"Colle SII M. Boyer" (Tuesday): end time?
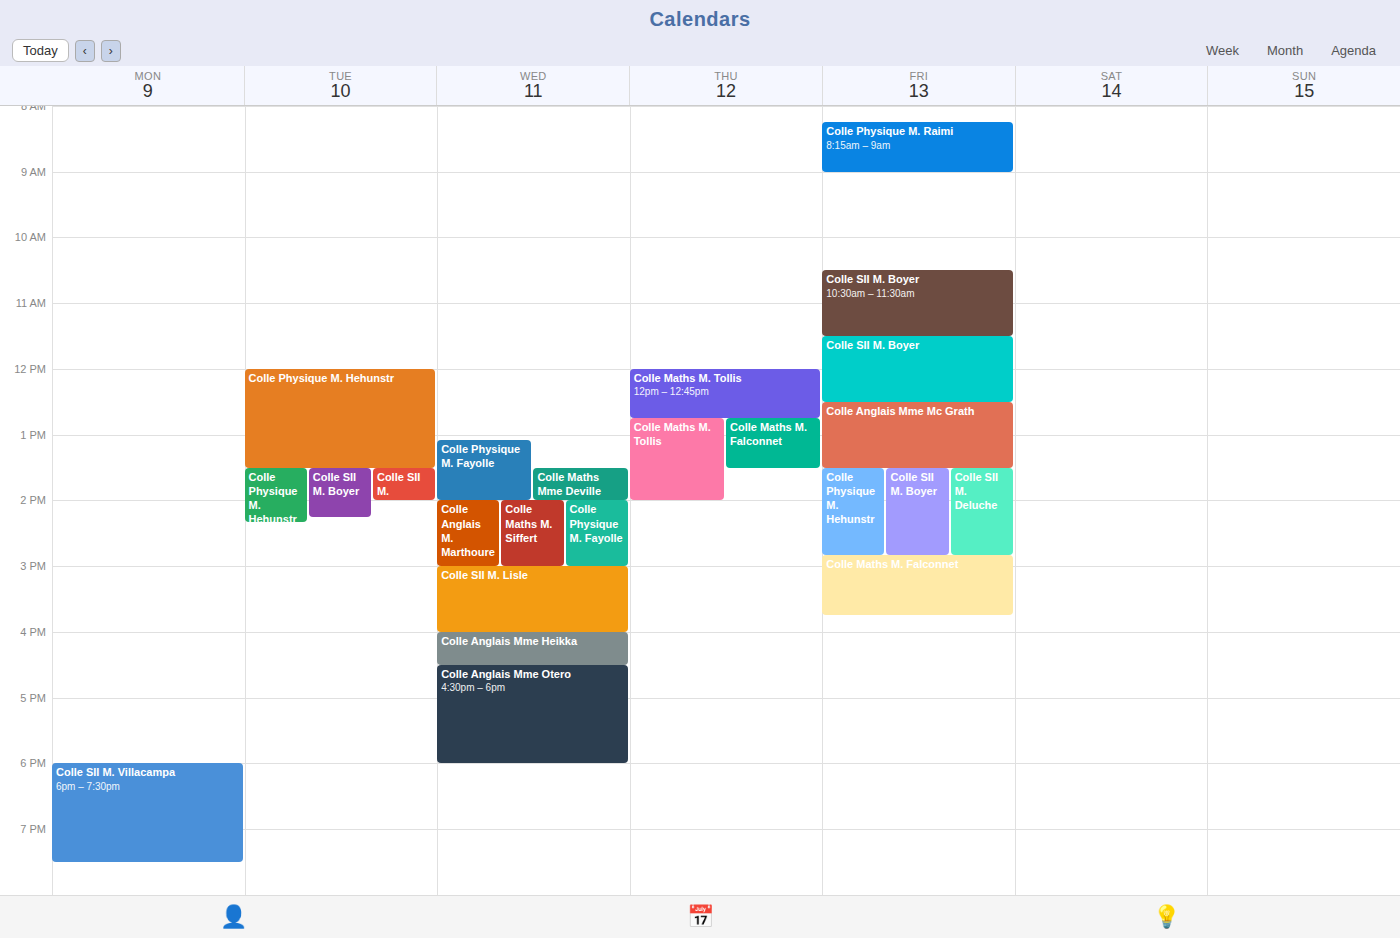
2:15 PM